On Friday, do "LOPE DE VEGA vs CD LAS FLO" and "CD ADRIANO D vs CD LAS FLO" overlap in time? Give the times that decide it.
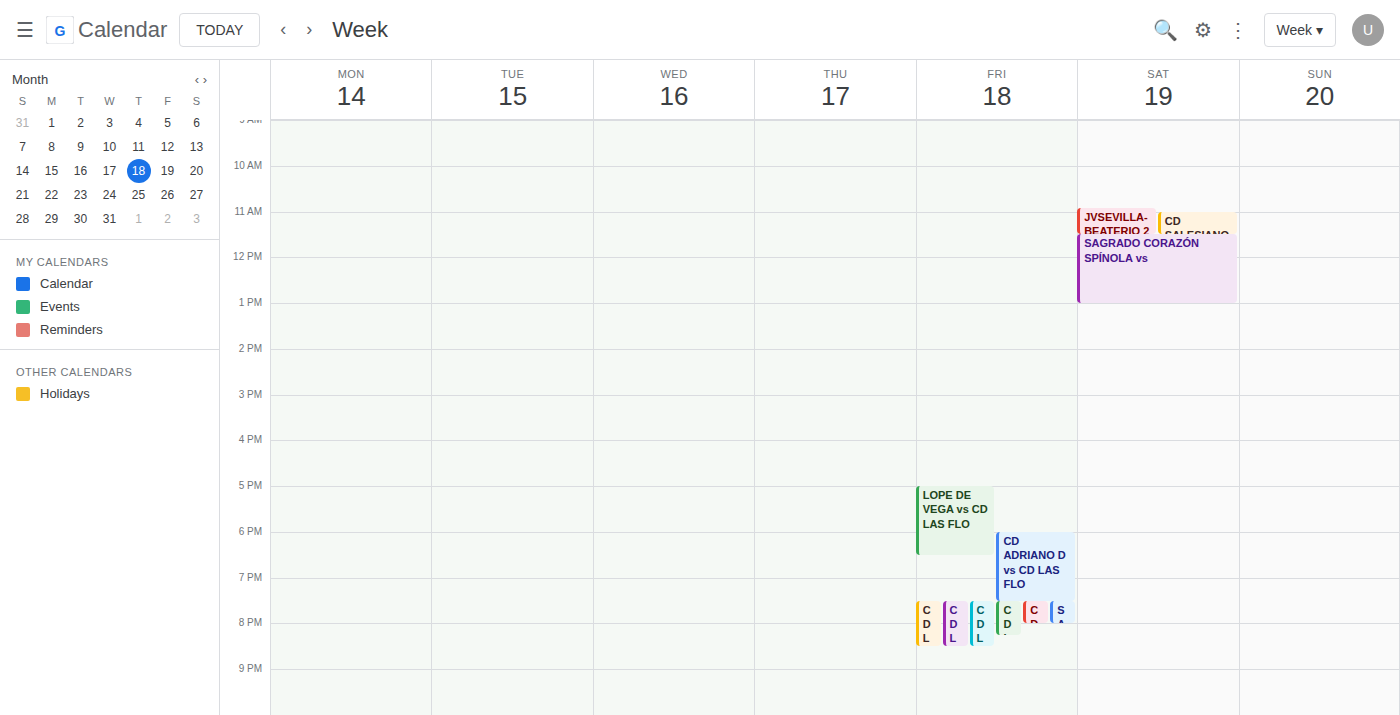
"CD ADRIANO D vs CD LAS FLO" starts at 6:00 PM, before "LOPE DE VEGA vs CD LAS FLO" ends at 6:30 PM -- they overlap.